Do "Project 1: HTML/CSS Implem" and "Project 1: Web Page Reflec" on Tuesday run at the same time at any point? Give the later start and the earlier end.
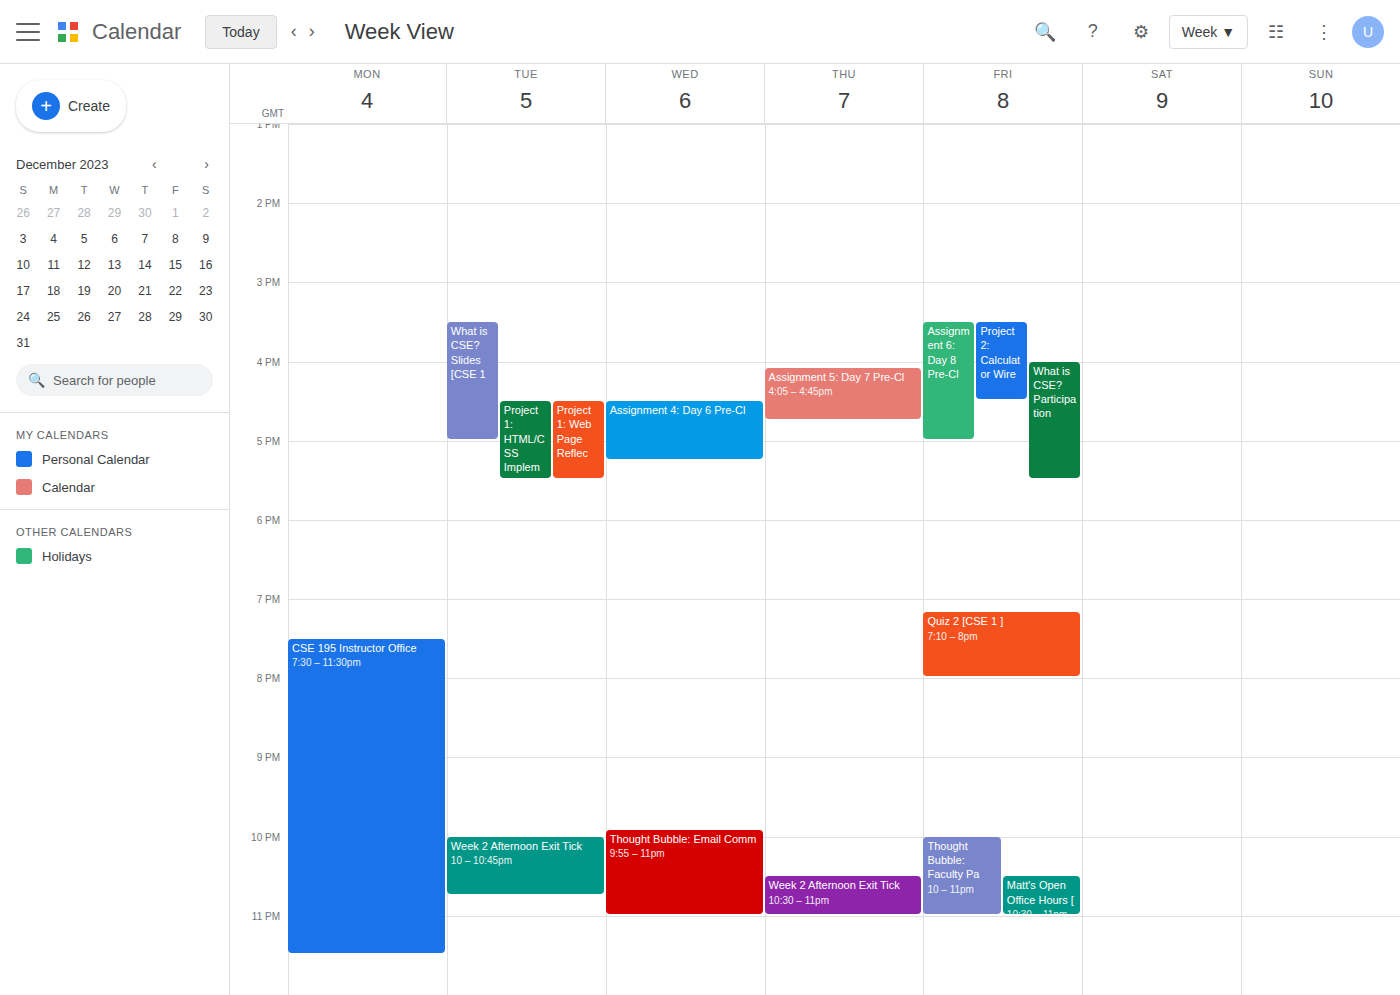
"Project 1: HTML/CSS Implem" runs 4:30 PM to 5:30 PM, inside "Project 1: Web Page Reflec" -- they overlap.